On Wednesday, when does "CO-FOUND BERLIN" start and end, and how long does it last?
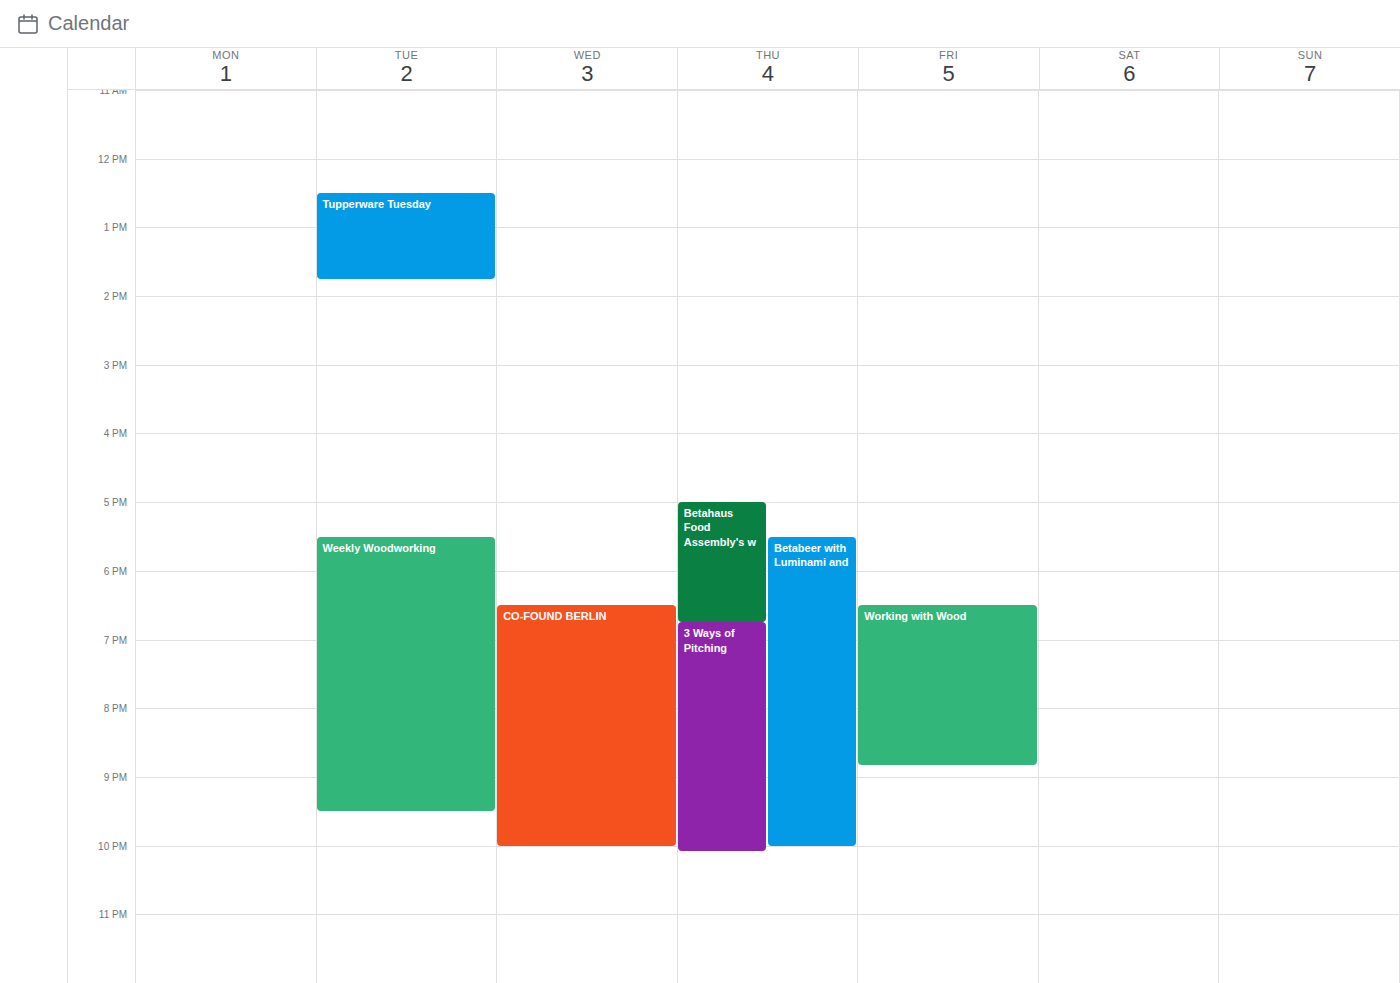
6:30 PM to 10:00 PM, 3 hours 30 minutes